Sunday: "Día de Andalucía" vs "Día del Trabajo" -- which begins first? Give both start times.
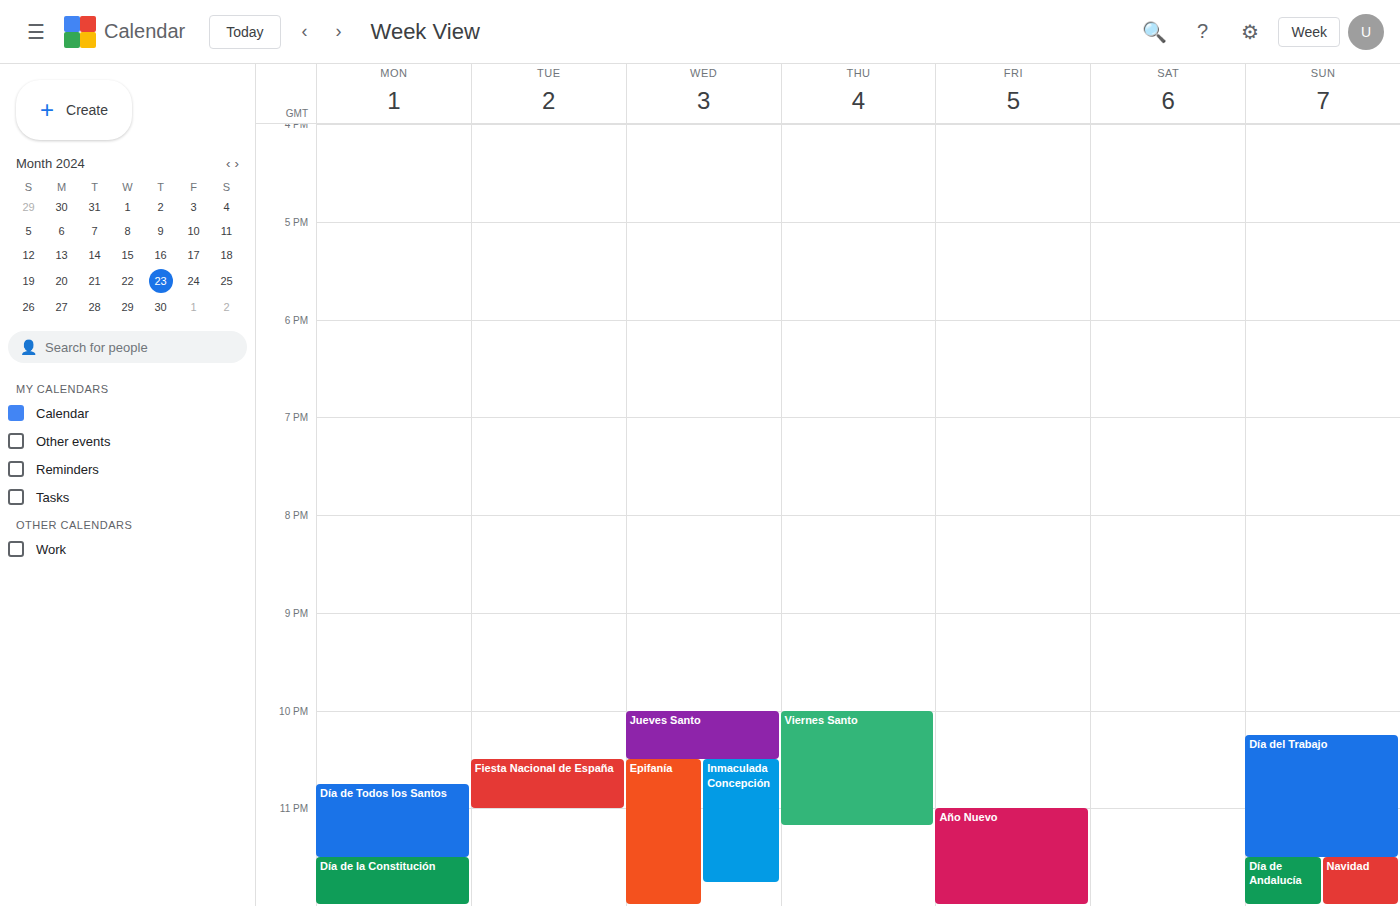
"Día del Trabajo" 10:15 PM; "Día de Andalucía" 11:30 PM.